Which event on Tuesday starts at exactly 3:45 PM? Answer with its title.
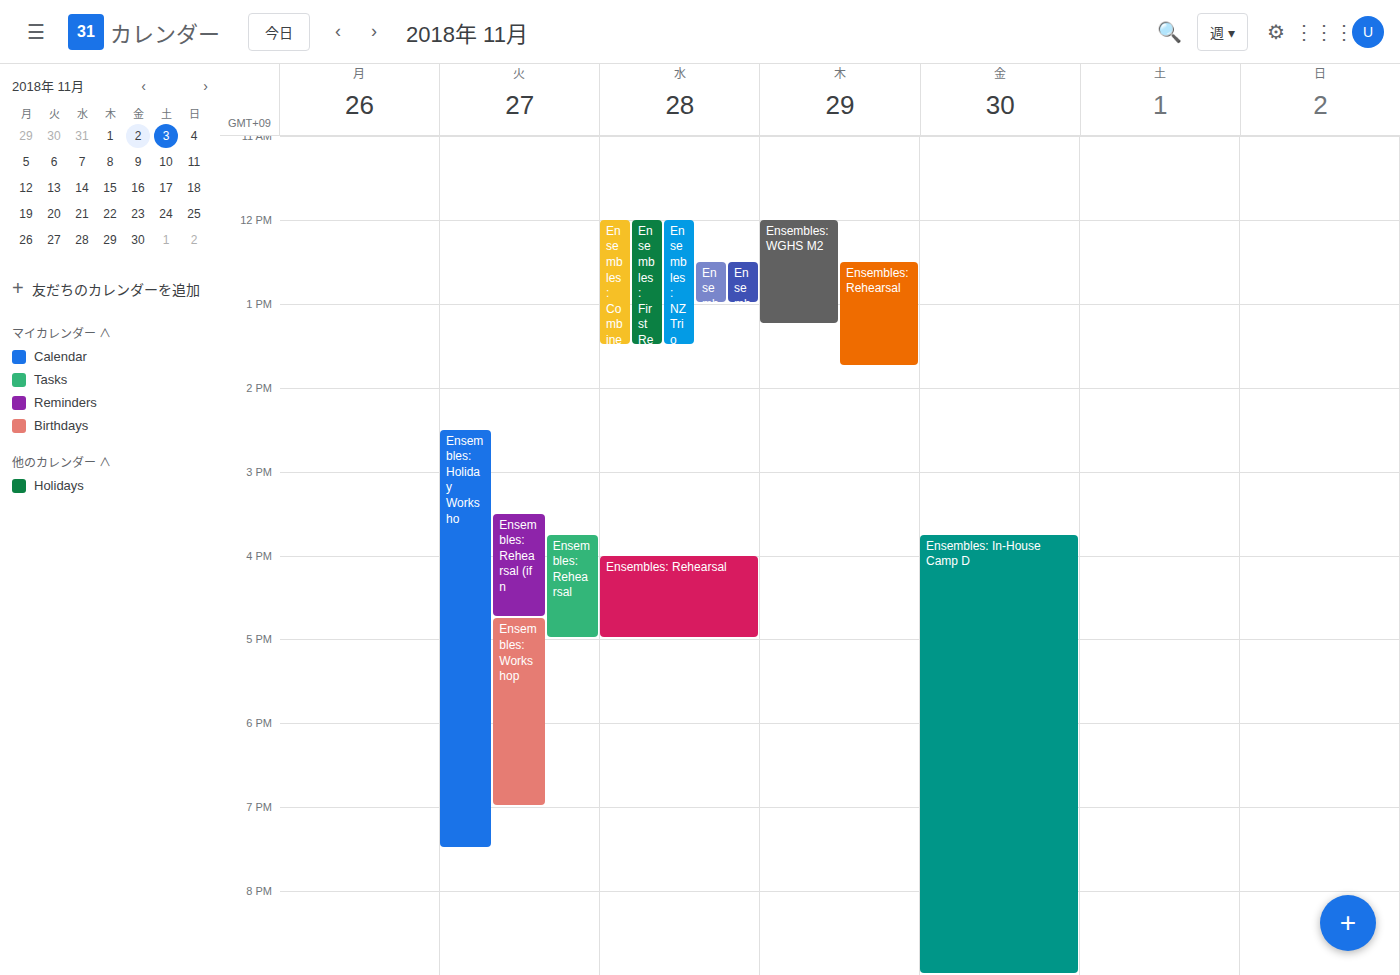
"Ensembles: Rehearsal"